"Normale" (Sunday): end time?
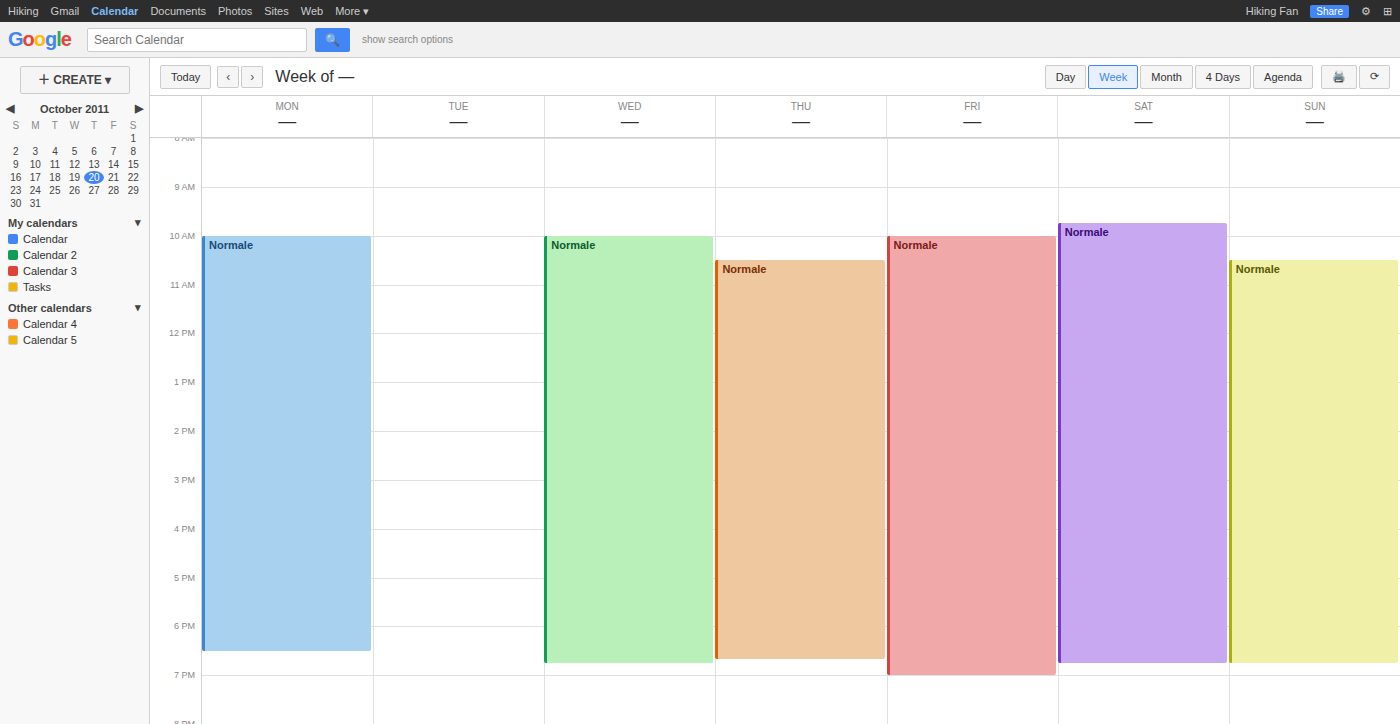
6:45 PM